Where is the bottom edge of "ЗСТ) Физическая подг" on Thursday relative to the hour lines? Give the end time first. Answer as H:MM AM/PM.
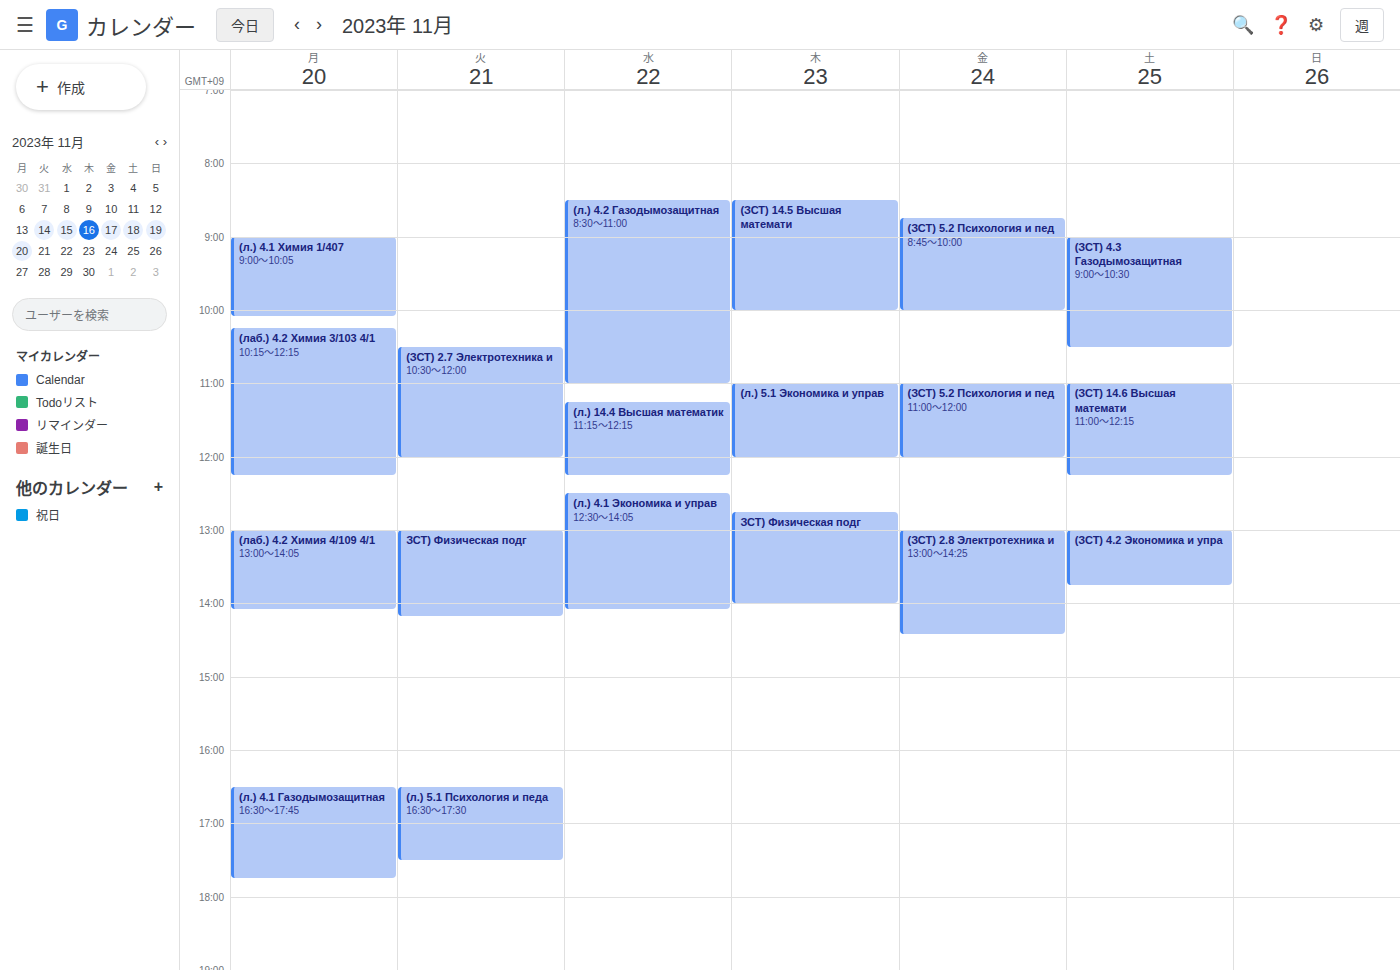
2:00 PM -- exactly on the 2 PM line.